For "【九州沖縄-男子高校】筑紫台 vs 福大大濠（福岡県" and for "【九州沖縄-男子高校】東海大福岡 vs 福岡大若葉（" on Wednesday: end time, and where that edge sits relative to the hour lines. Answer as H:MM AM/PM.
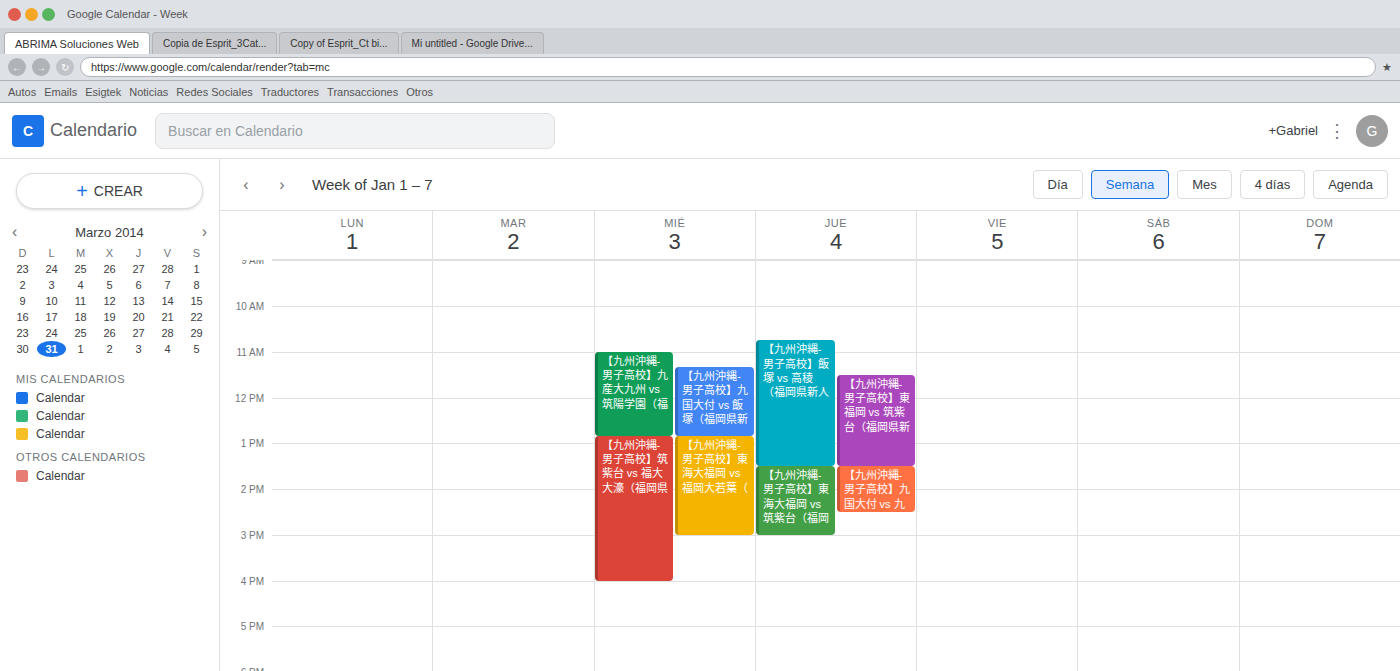
"【九州沖縄-男子高校】筑紫台 vs 福大大濠（福岡県": 4:00 PM, exactly on the 4 PM line. "【九州沖縄-男子高校】東海大福岡 vs 福岡大若葉（": 3:00 PM, exactly on the 3 PM line.